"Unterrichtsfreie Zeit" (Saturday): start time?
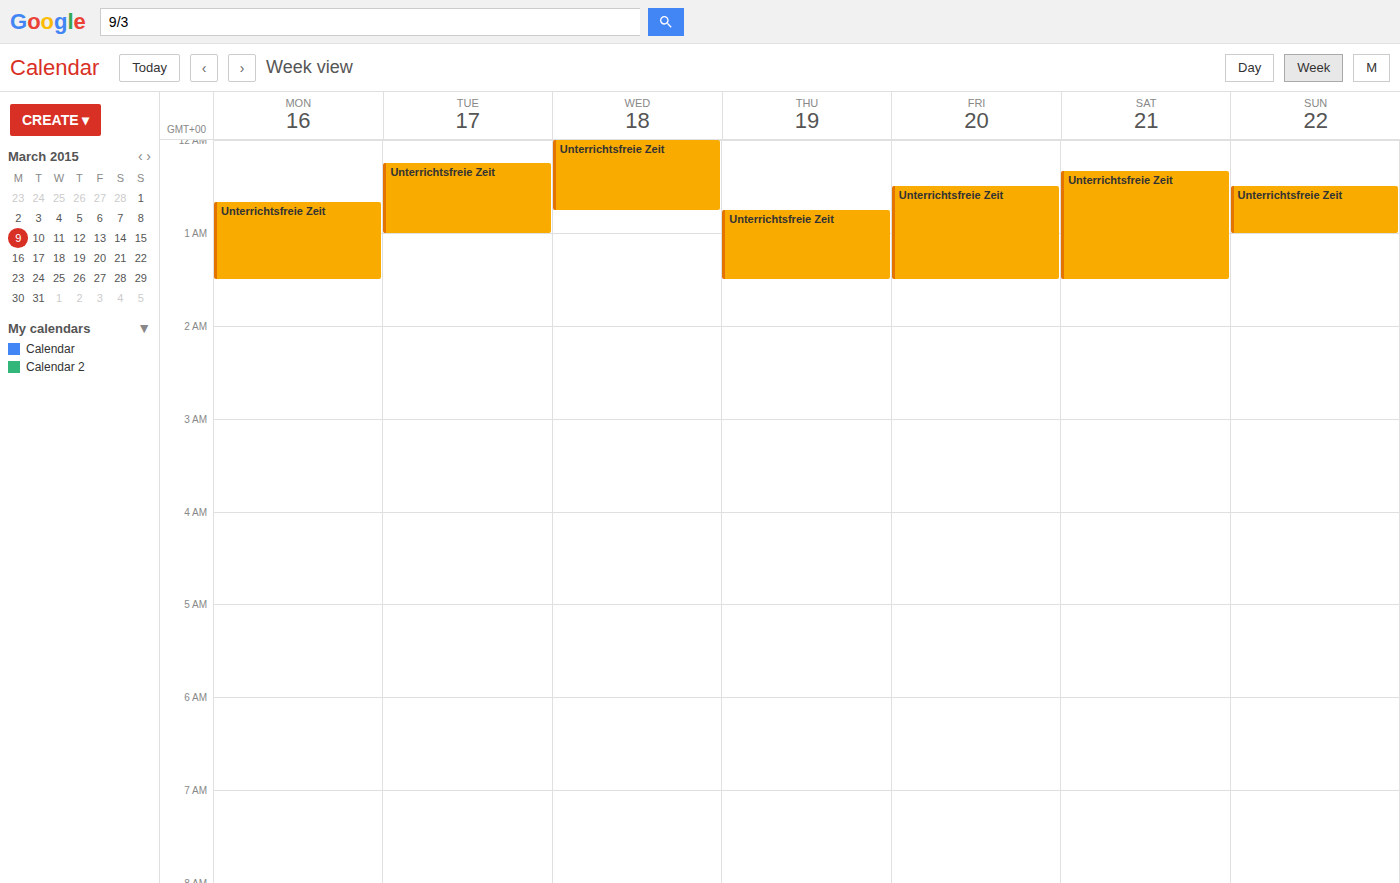
12:20 AM